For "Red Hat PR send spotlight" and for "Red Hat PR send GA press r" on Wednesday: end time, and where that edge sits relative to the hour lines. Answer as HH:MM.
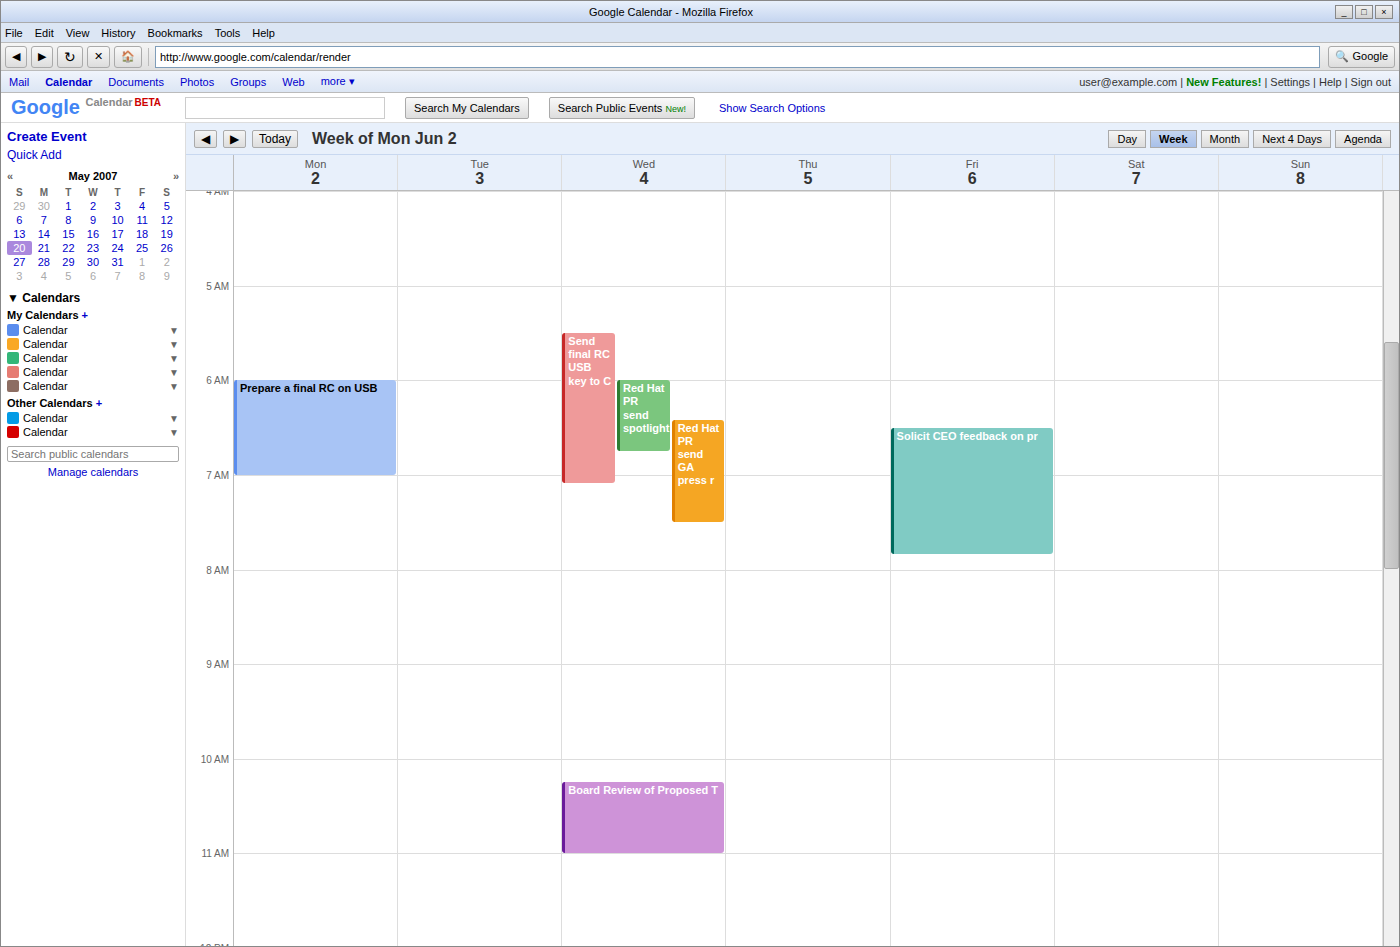
"Red Hat PR send spotlight": 06:45, neither: three quarters of the way from the 06:00 line to the 07:00 line. "Red Hat PR send GA press r": 07:30, halfway between the 07:00 and 08:00 lines.